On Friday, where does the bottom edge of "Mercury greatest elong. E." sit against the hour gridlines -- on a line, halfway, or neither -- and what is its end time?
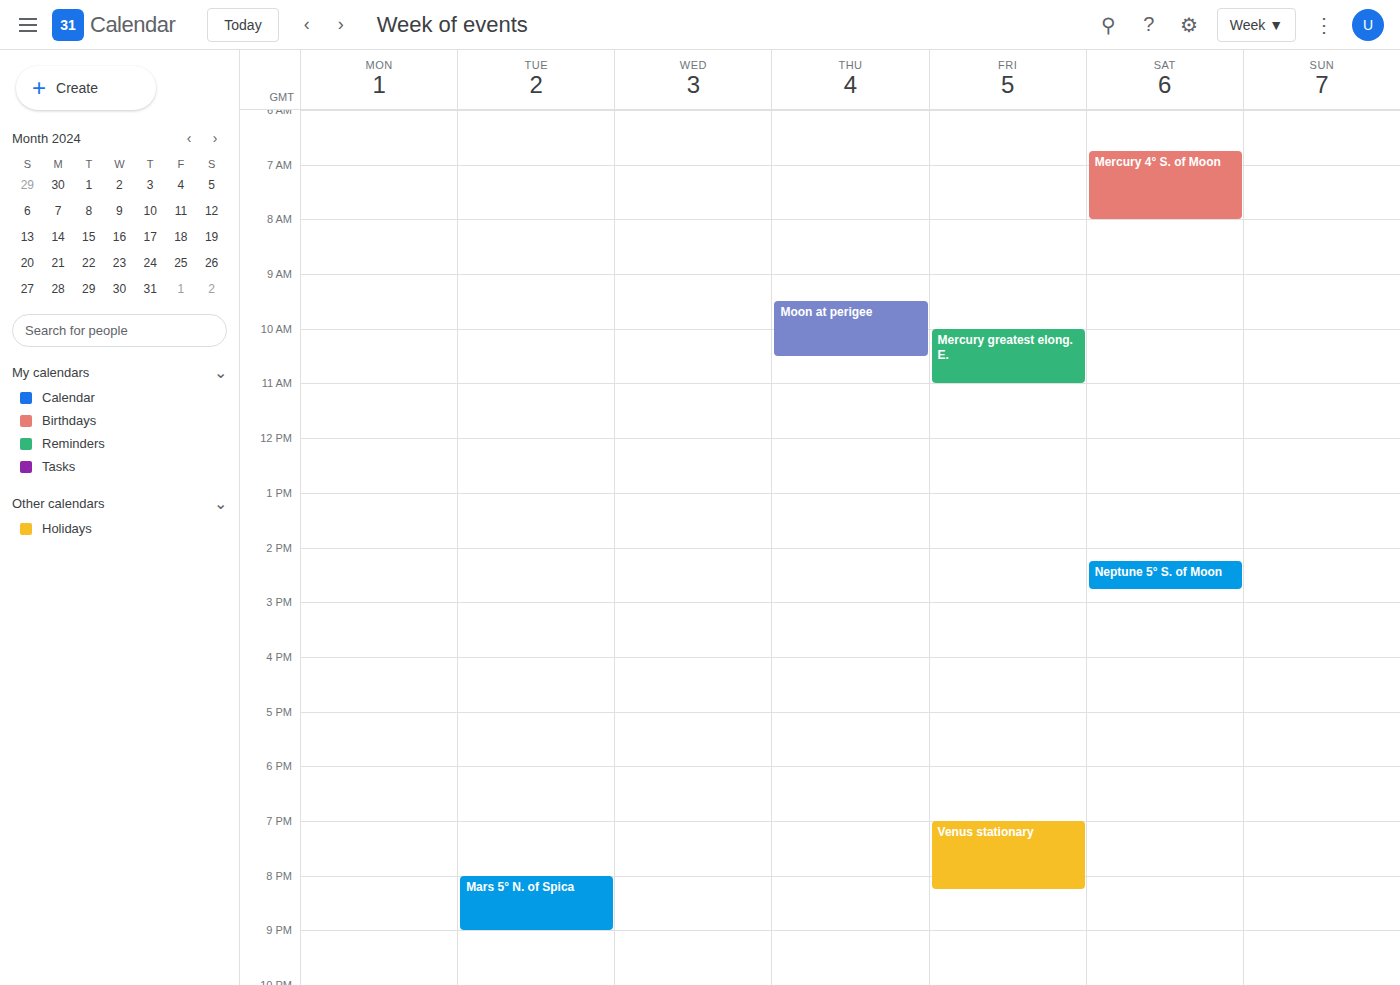
11:00 AM -- exactly on the 11 AM line.